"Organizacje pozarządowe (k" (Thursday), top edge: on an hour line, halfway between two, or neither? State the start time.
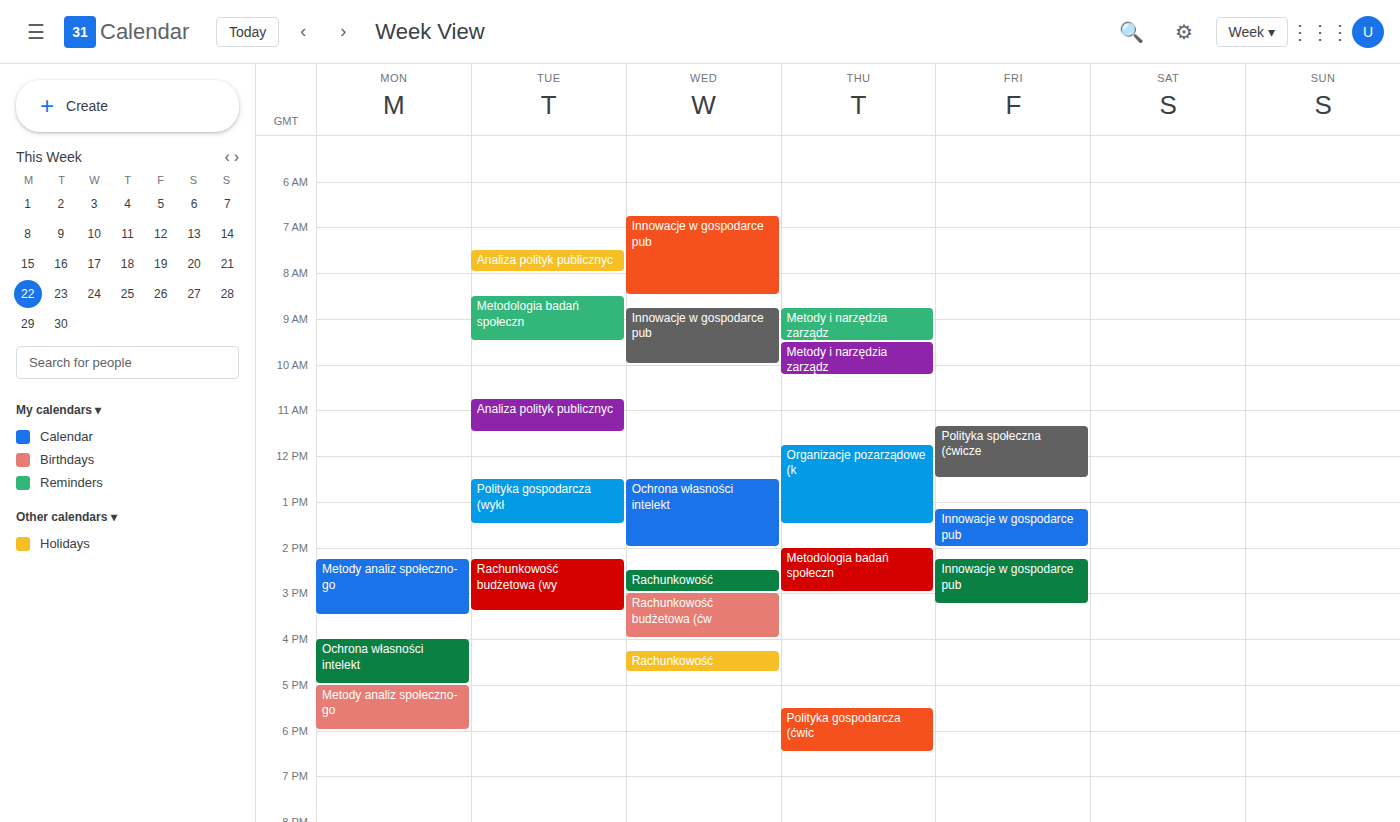
11:45 AM -- neither: three quarters of the way from the 11 AM line to the 12 PM line.